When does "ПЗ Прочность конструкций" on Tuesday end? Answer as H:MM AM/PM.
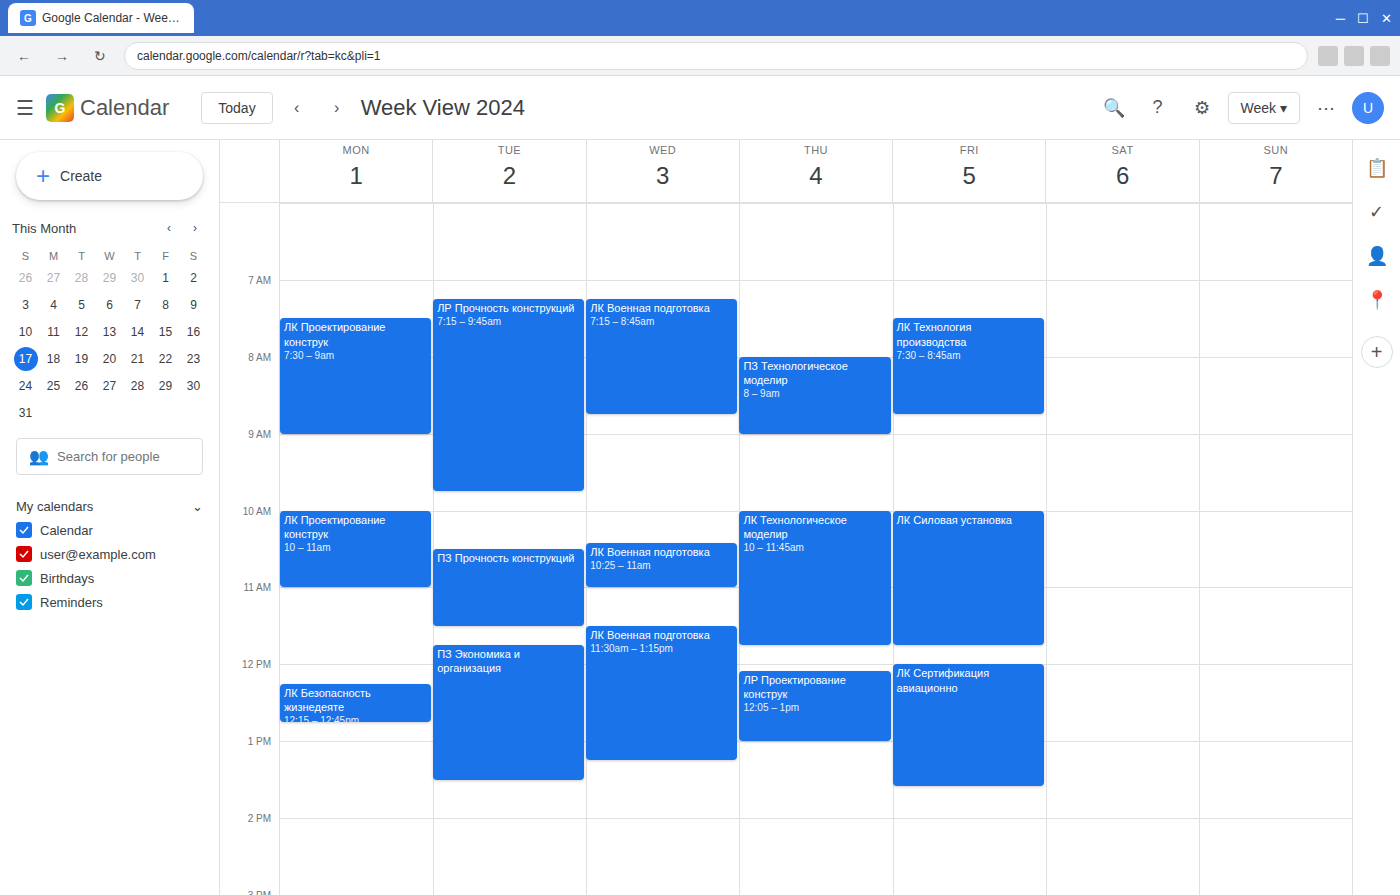
11:30 AM